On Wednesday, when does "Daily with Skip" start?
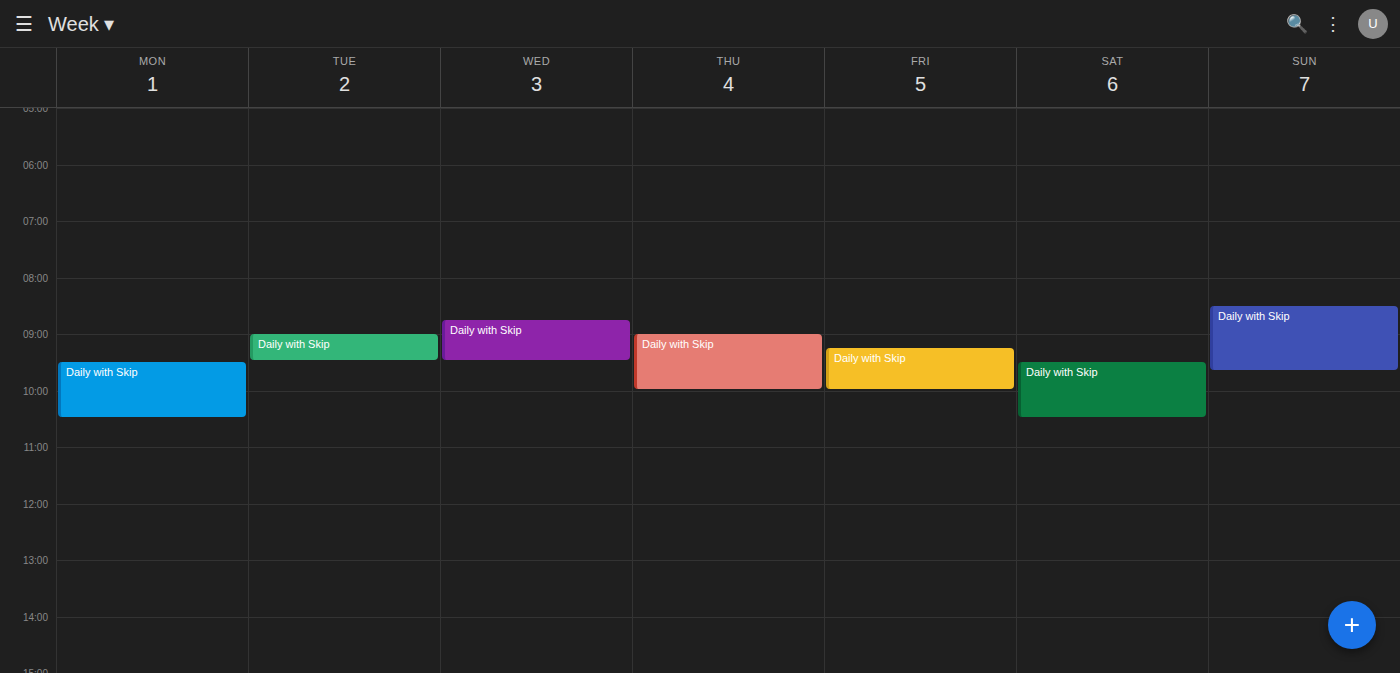
8:45 AM